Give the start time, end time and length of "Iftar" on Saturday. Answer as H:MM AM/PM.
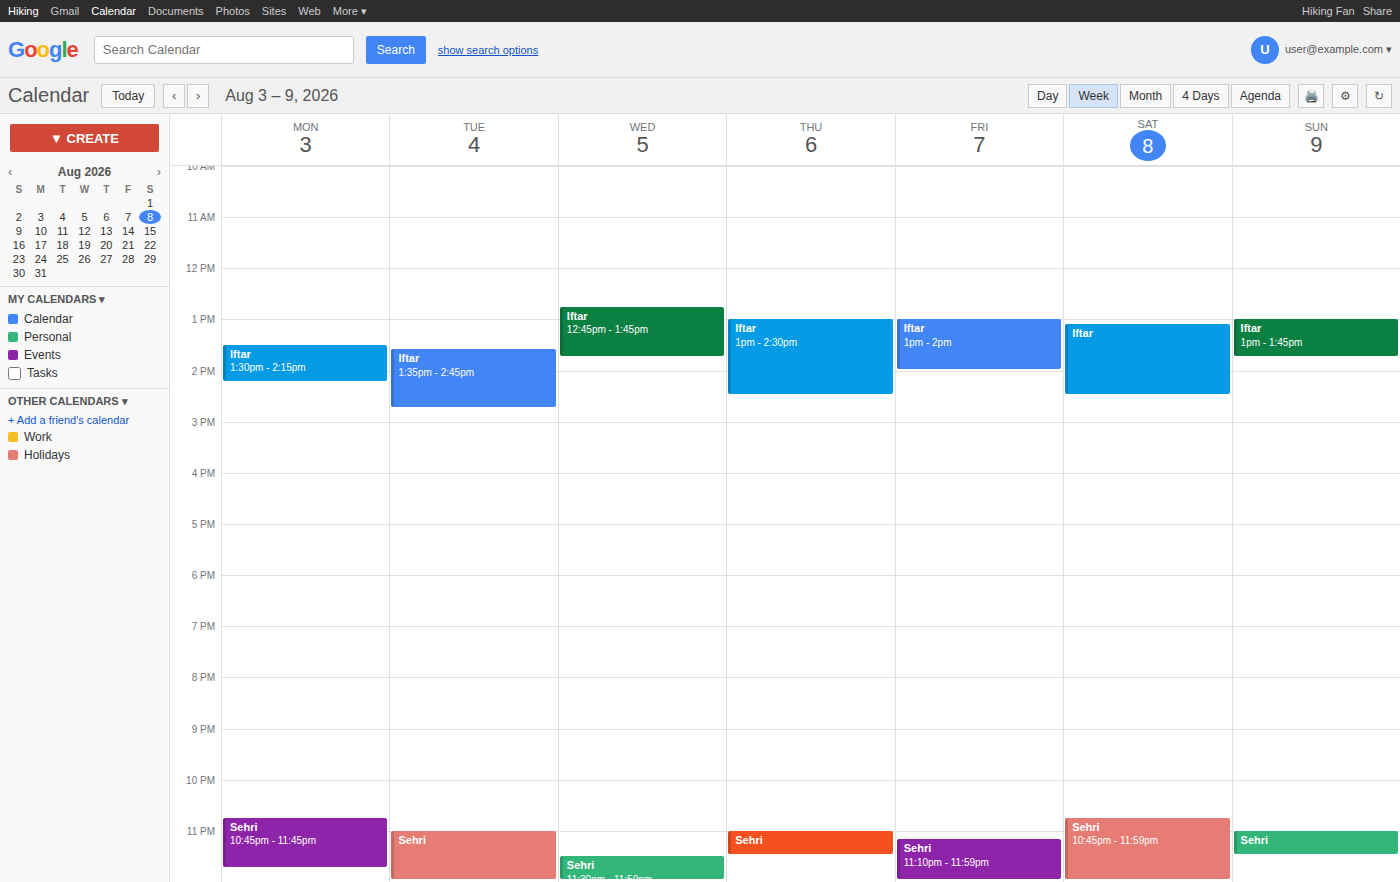
1:05 PM to 2:30 PM, 1 hour 25 minutes